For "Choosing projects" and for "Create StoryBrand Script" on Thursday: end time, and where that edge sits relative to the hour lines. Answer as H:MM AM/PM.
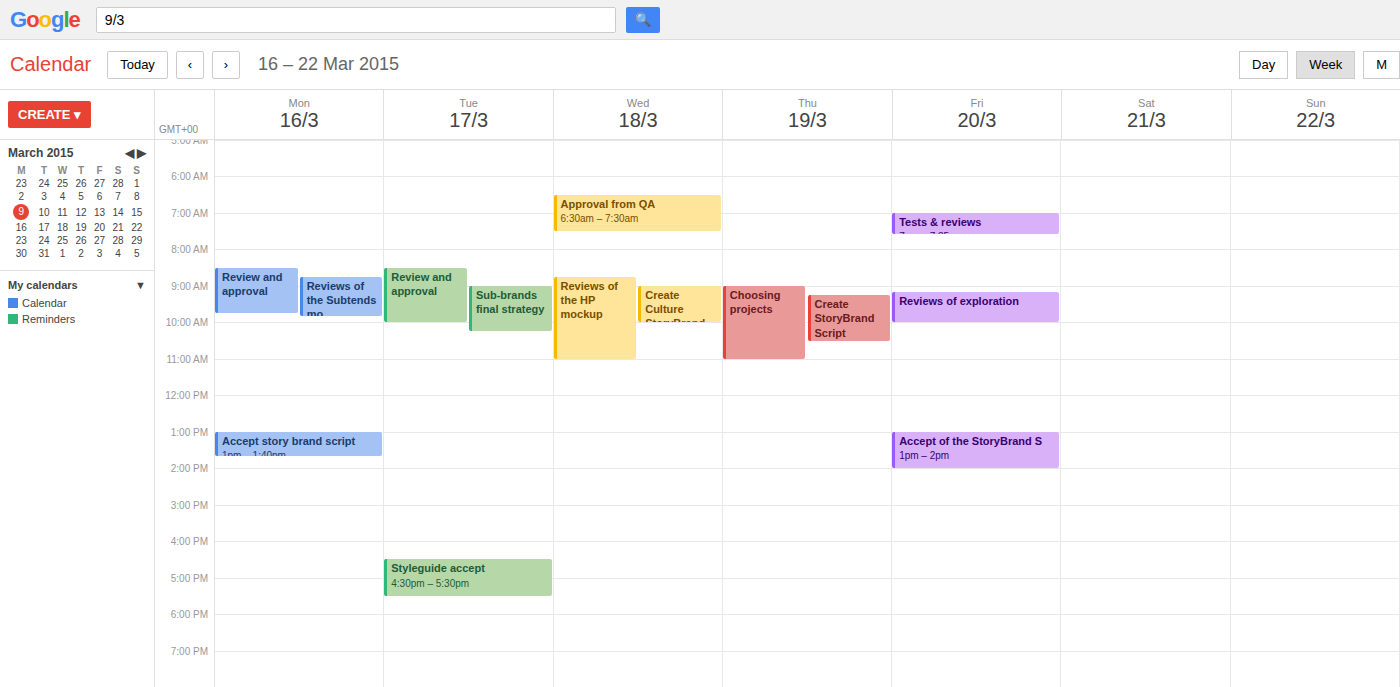
"Choosing projects": 11:00 AM, exactly on the 11 AM line. "Create StoryBrand Script": 10:30 AM, halfway between the 10 AM and 11 AM lines.